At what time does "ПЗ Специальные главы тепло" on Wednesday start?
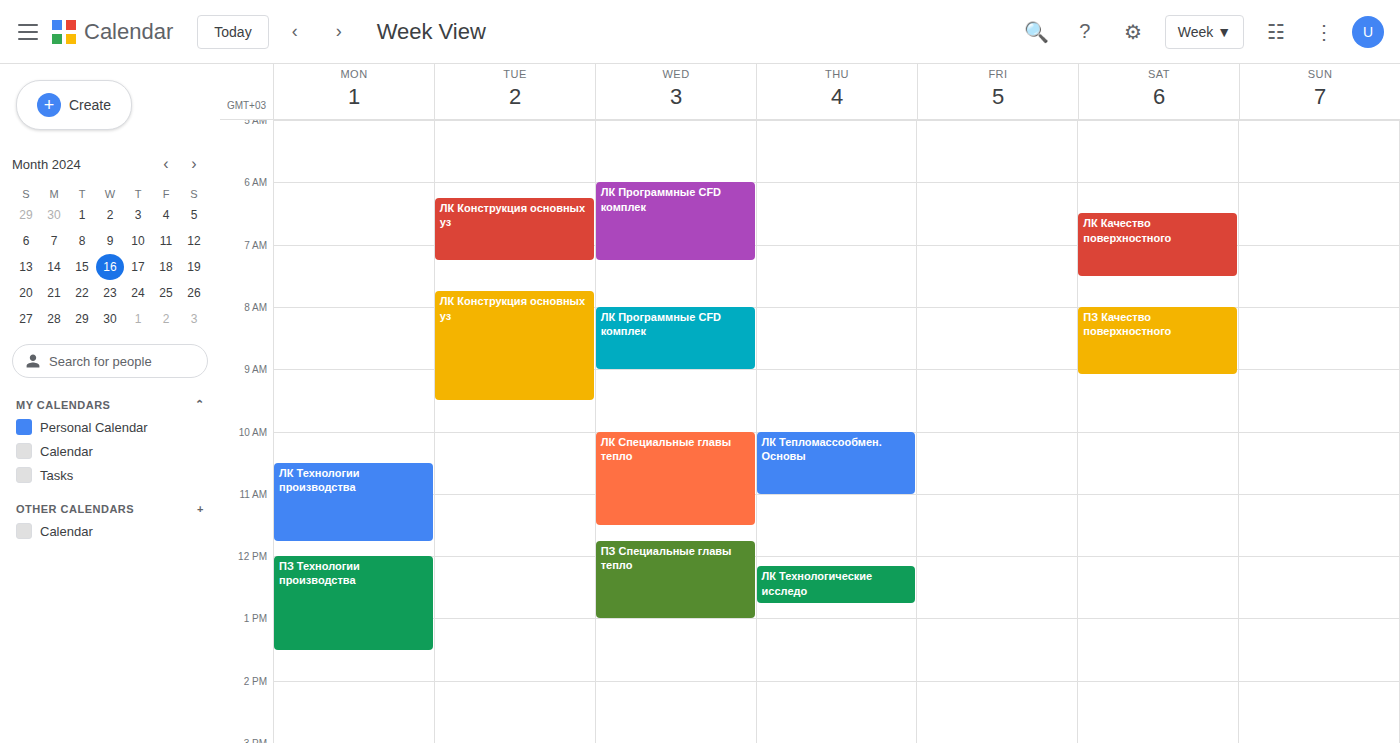
11:45 AM